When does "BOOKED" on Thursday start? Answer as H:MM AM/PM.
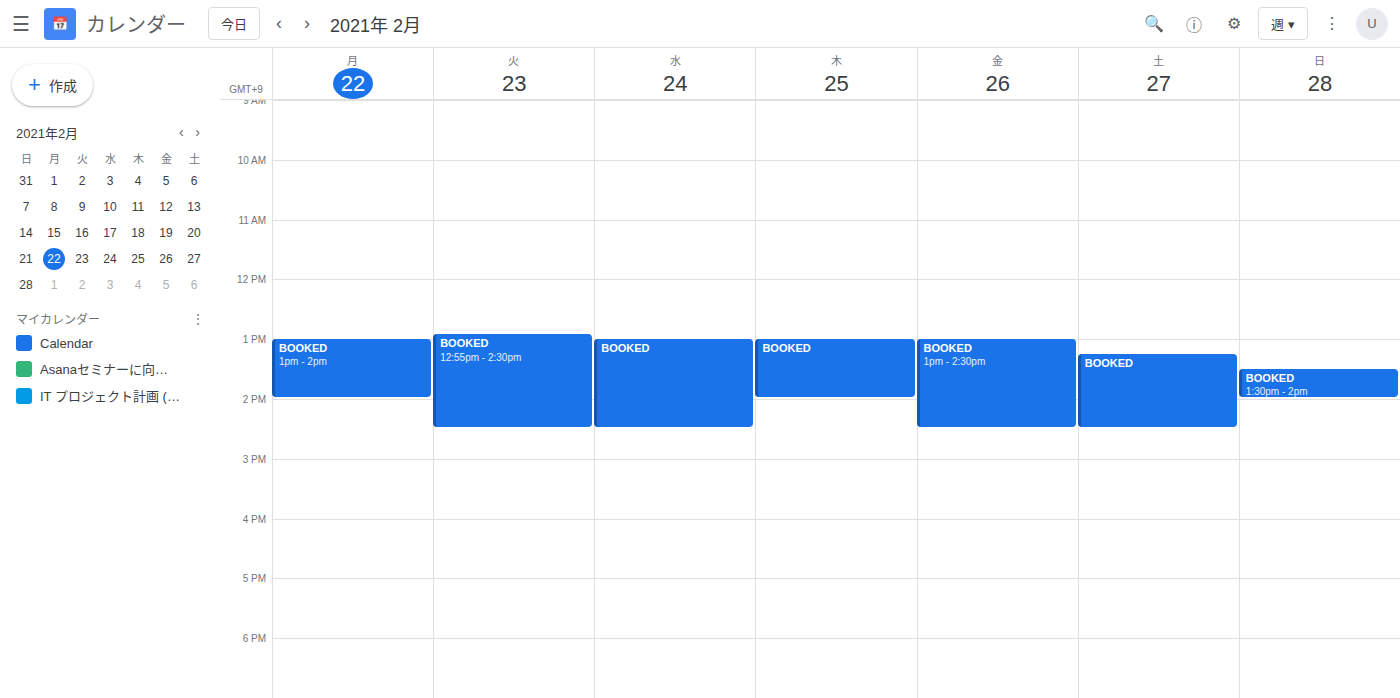
1:00 PM